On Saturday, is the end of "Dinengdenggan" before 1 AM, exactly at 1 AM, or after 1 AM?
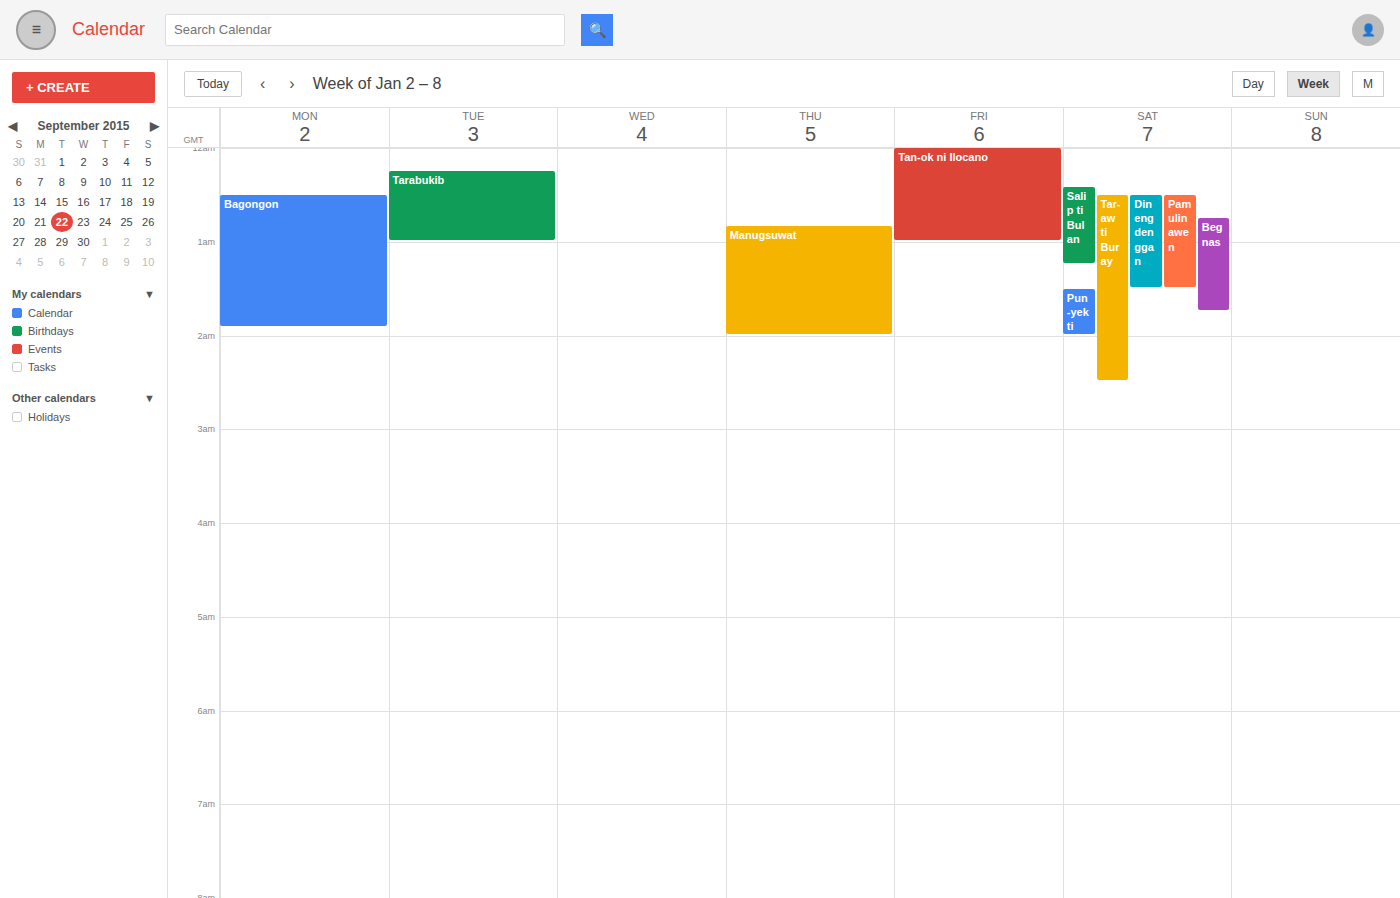
1:30 AM -- after 1 AM, 30 minutes below the 1 AM line.